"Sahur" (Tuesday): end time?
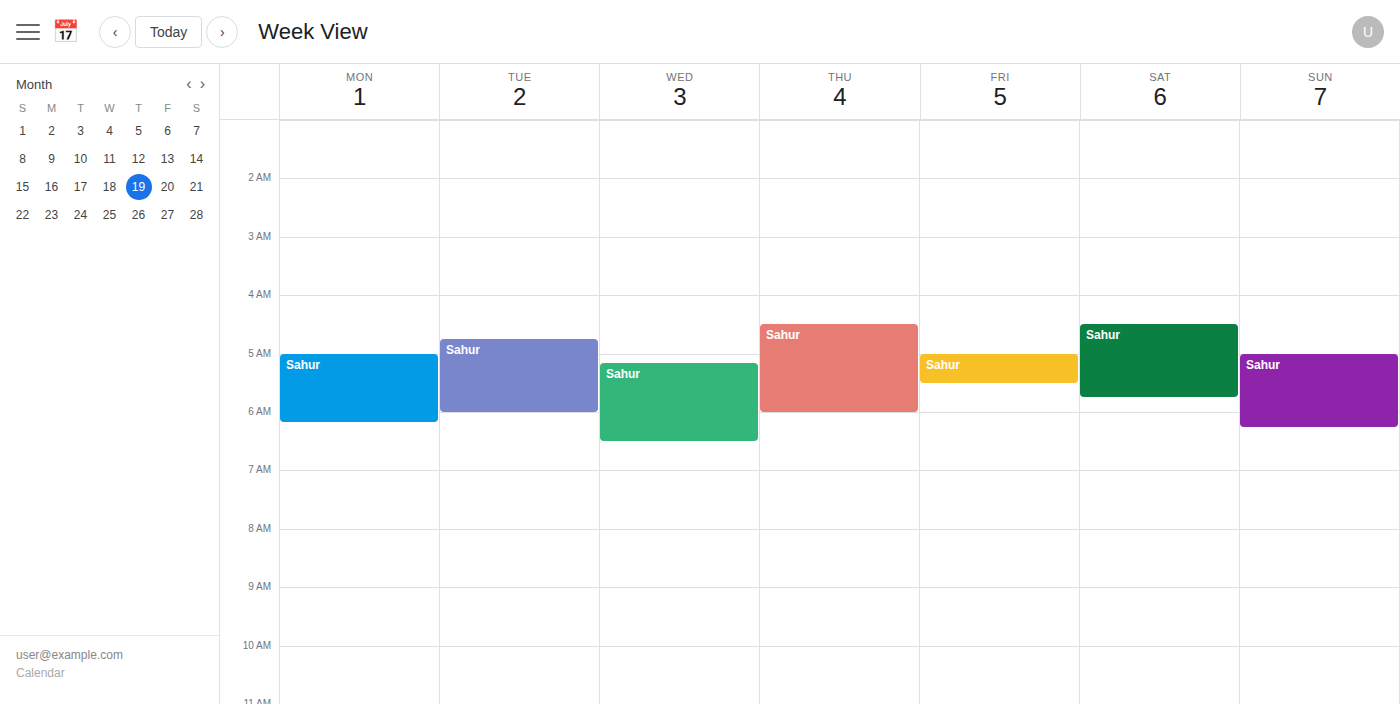
6:00 AM